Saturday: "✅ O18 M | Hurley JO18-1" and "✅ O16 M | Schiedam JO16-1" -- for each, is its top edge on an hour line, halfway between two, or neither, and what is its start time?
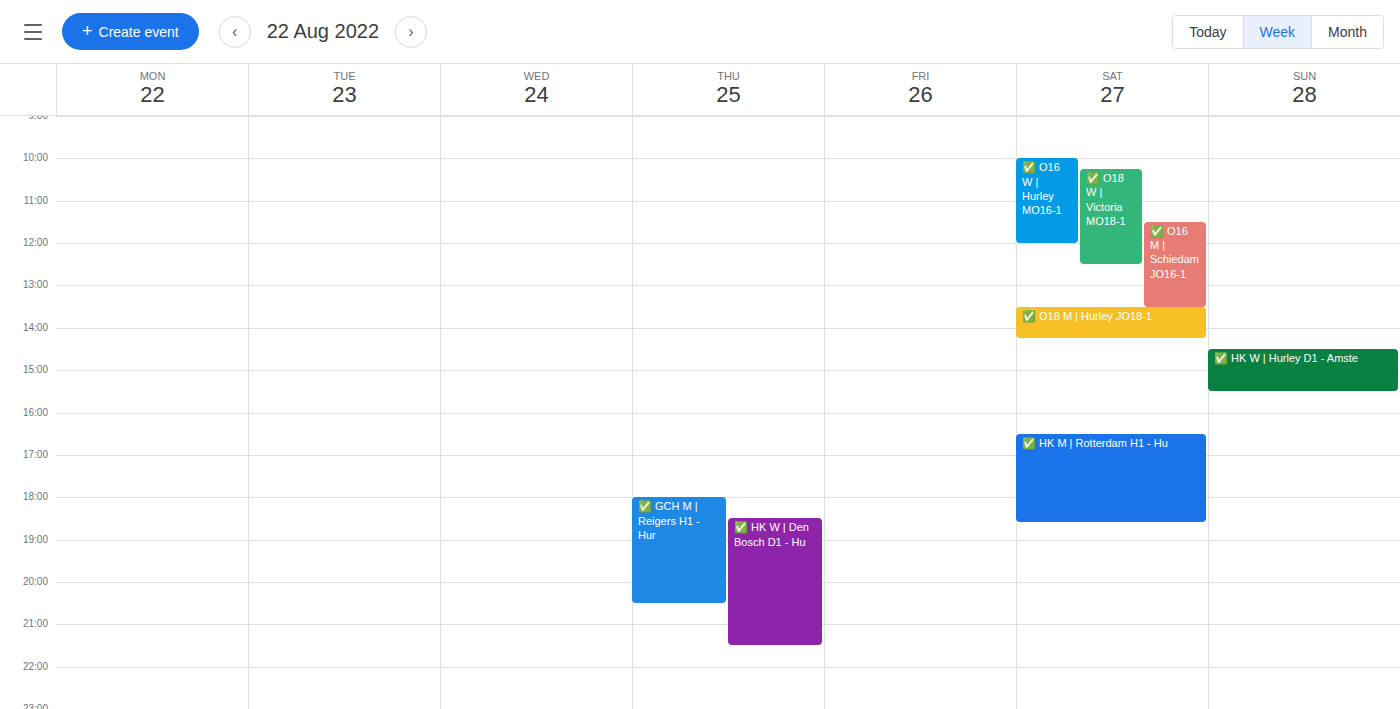
"✅ O18 M | Hurley JO18-1": 1:30 PM, halfway between the 1 PM and 2 PM lines. "✅ O16 M | Schiedam JO16-1": 11:30 AM, halfway between the 11 AM and 12 PM lines.